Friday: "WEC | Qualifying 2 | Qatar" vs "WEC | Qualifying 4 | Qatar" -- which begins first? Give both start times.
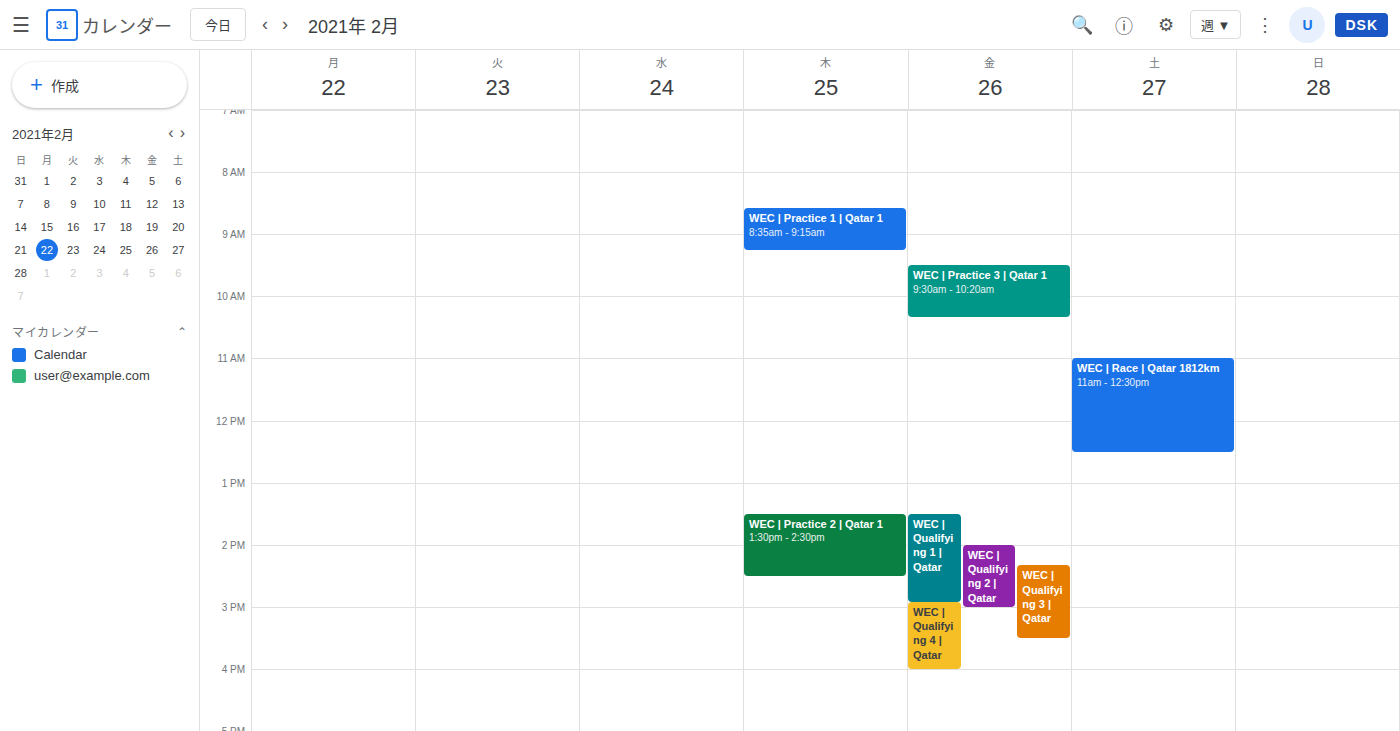
"WEC | Qualifying 2 | Qatar" 2:00 PM; "WEC | Qualifying 4 | Qatar" 2:55 PM.